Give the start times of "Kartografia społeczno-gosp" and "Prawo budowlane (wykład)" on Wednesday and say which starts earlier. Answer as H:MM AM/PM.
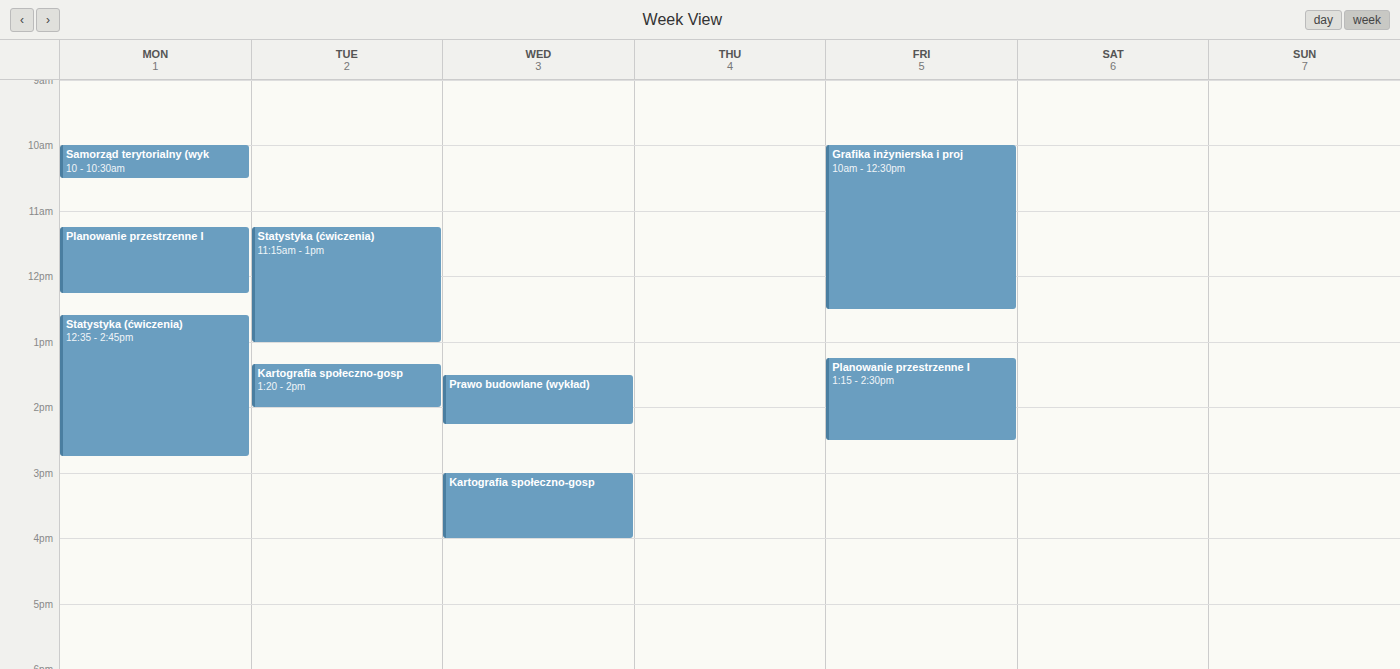
"Prawo budowlane (wykład)" 1:30 PM; "Kartografia społeczno-gosp" 3:00 PM.